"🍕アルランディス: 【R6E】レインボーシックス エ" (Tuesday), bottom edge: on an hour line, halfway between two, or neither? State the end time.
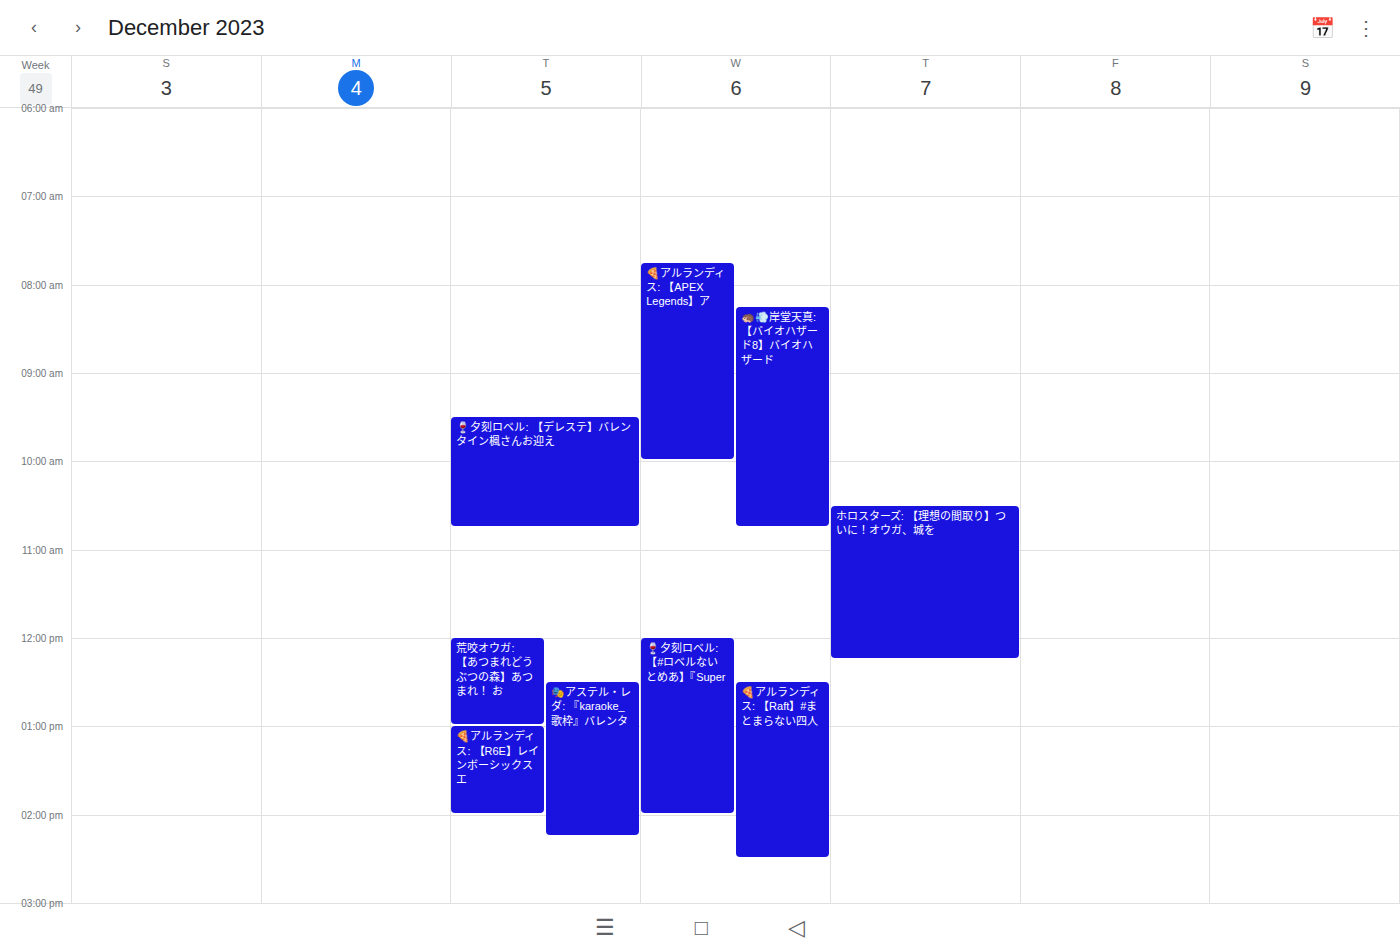
2:00 PM -- exactly on the 2 PM line.